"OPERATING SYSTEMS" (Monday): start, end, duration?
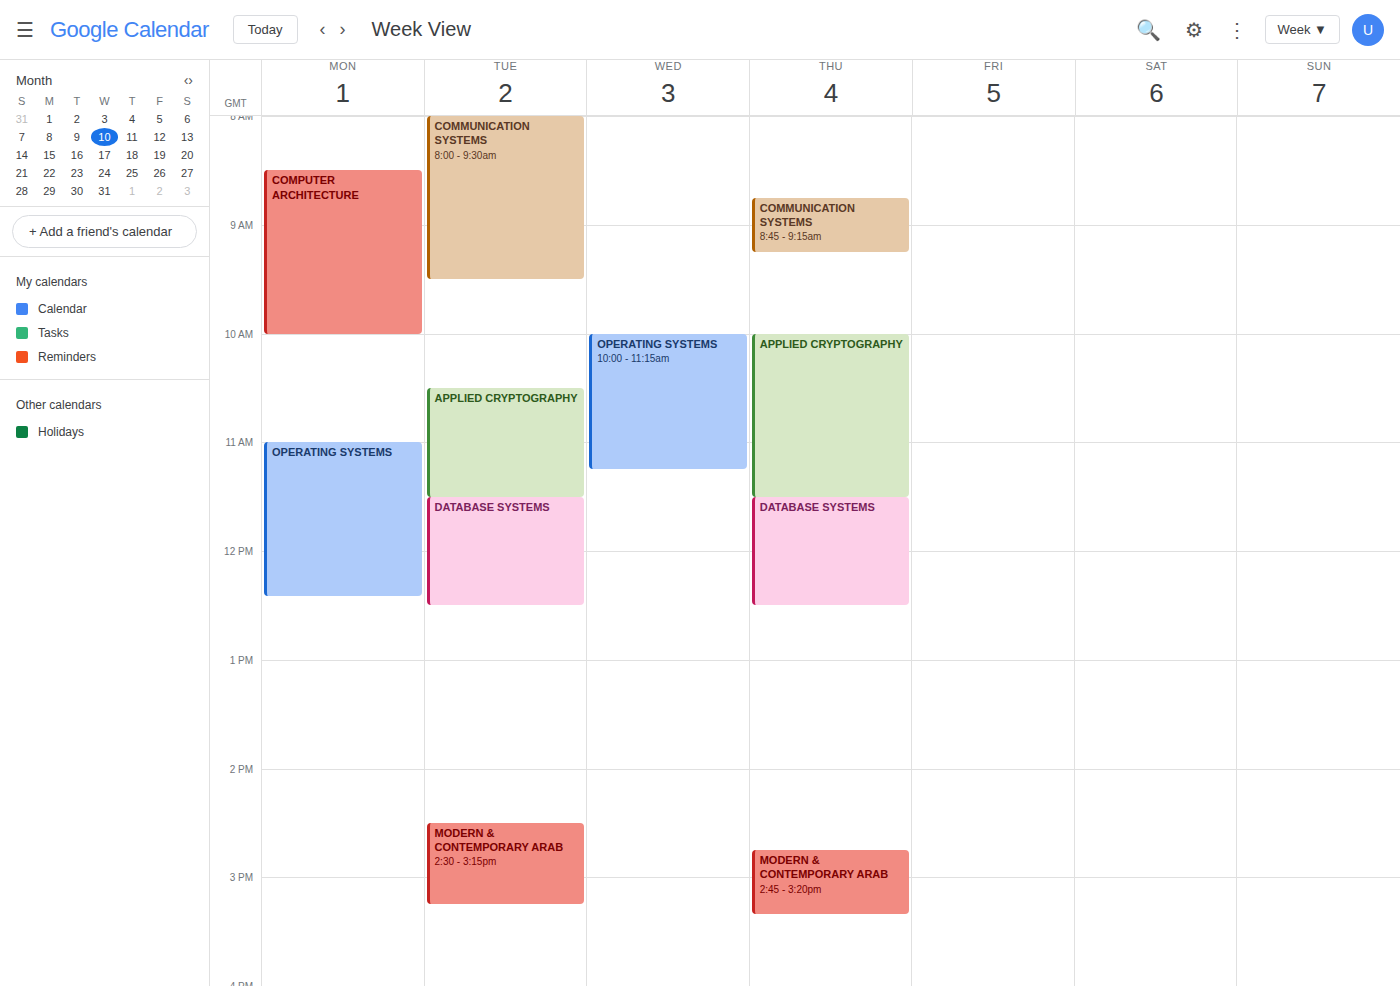
11:00 AM to 12:25 PM, 1 hour 25 minutes